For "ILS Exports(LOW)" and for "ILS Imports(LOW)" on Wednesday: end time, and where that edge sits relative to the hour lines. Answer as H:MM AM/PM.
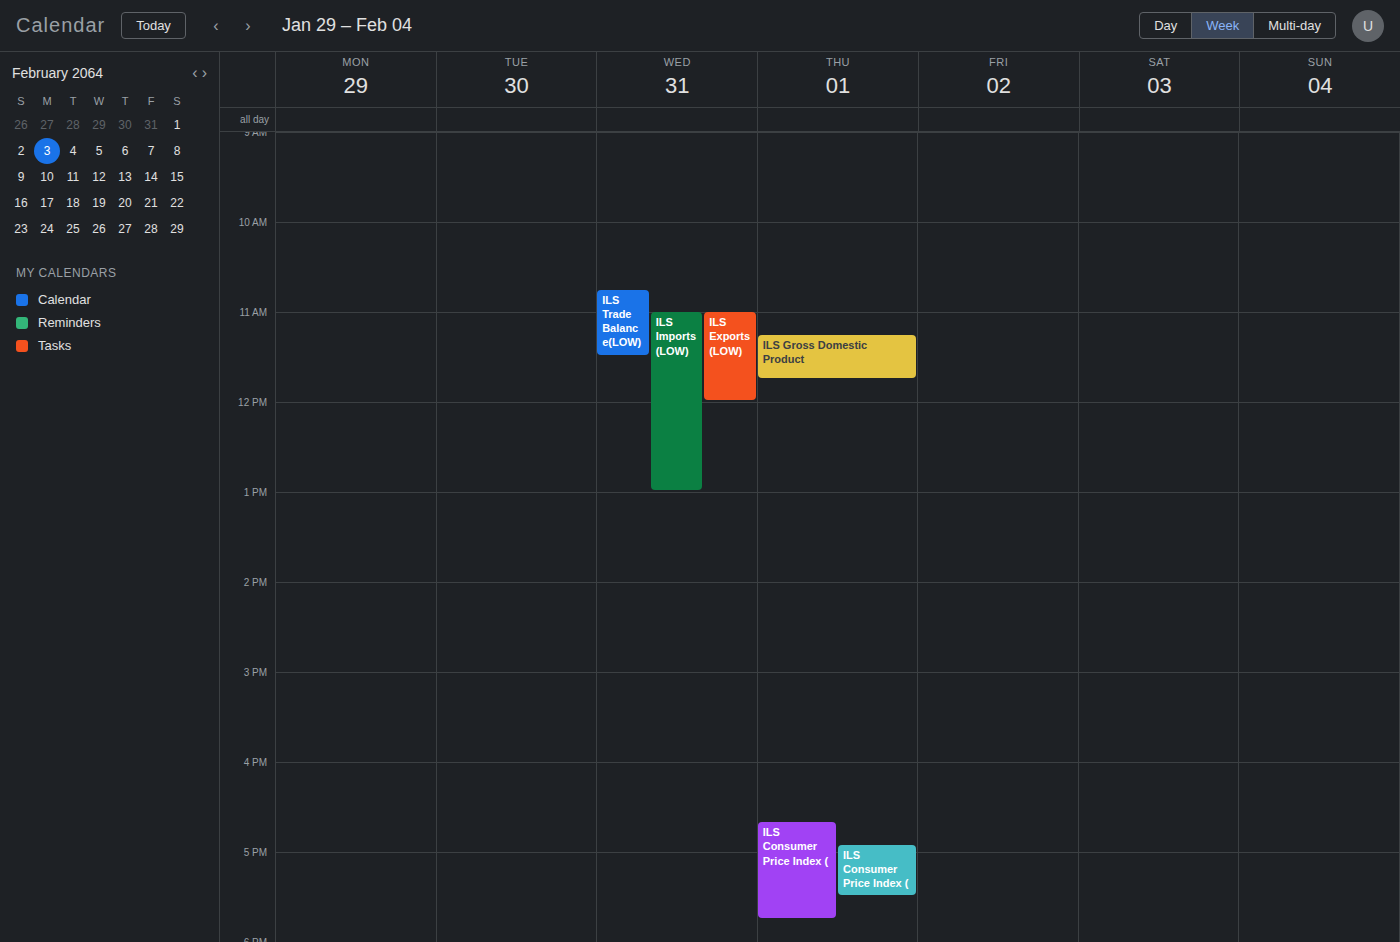
"ILS Exports(LOW)": 12:00 PM, exactly on the 12 PM line. "ILS Imports(LOW)": 1:00 PM, exactly on the 1 PM line.